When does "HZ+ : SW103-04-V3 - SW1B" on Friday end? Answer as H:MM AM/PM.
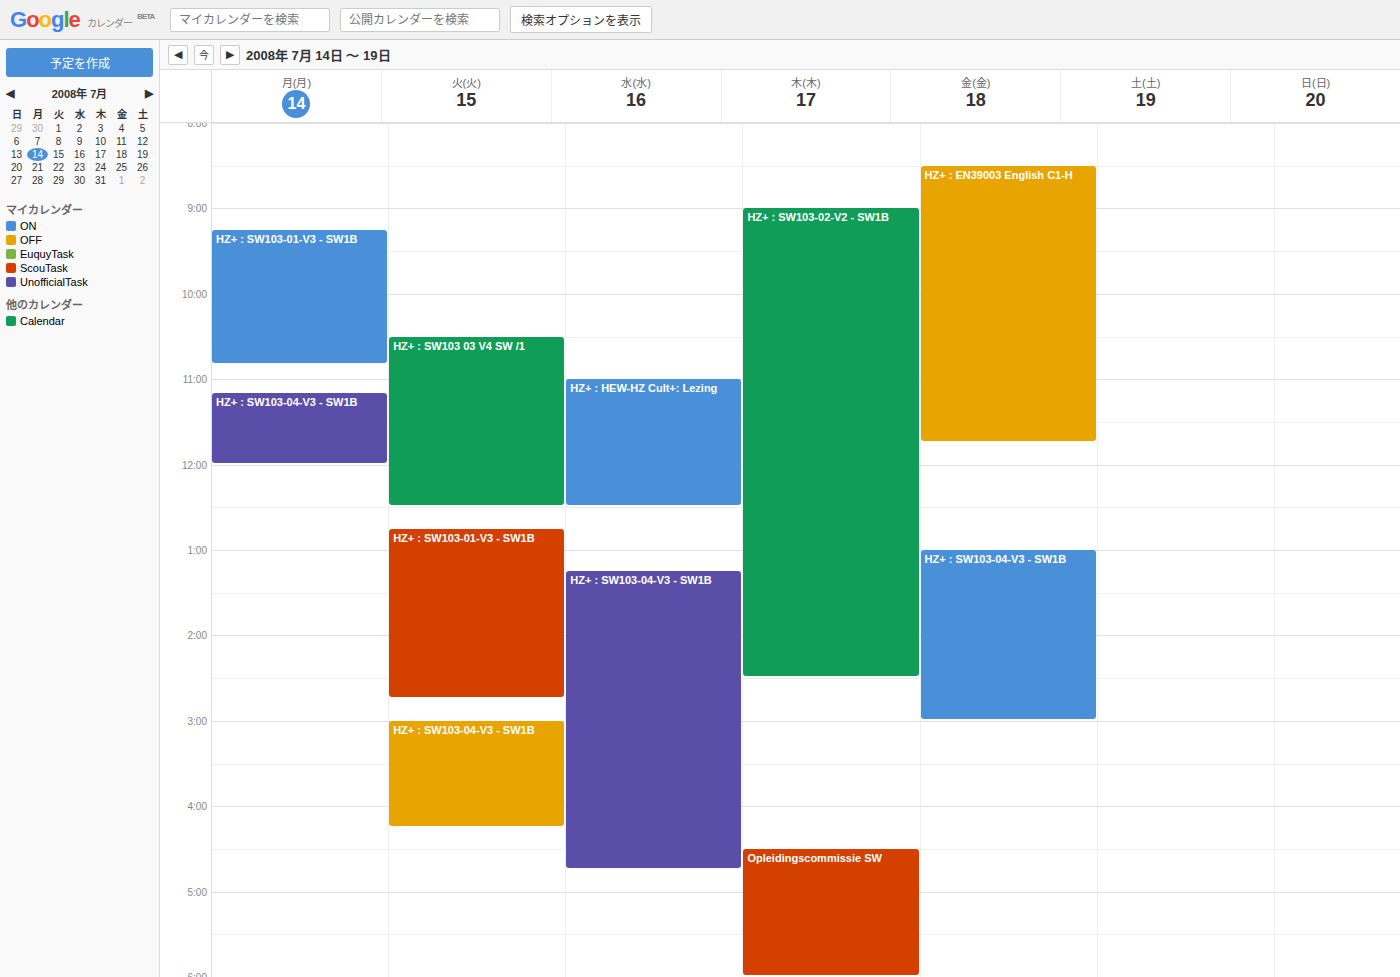
3:00 PM